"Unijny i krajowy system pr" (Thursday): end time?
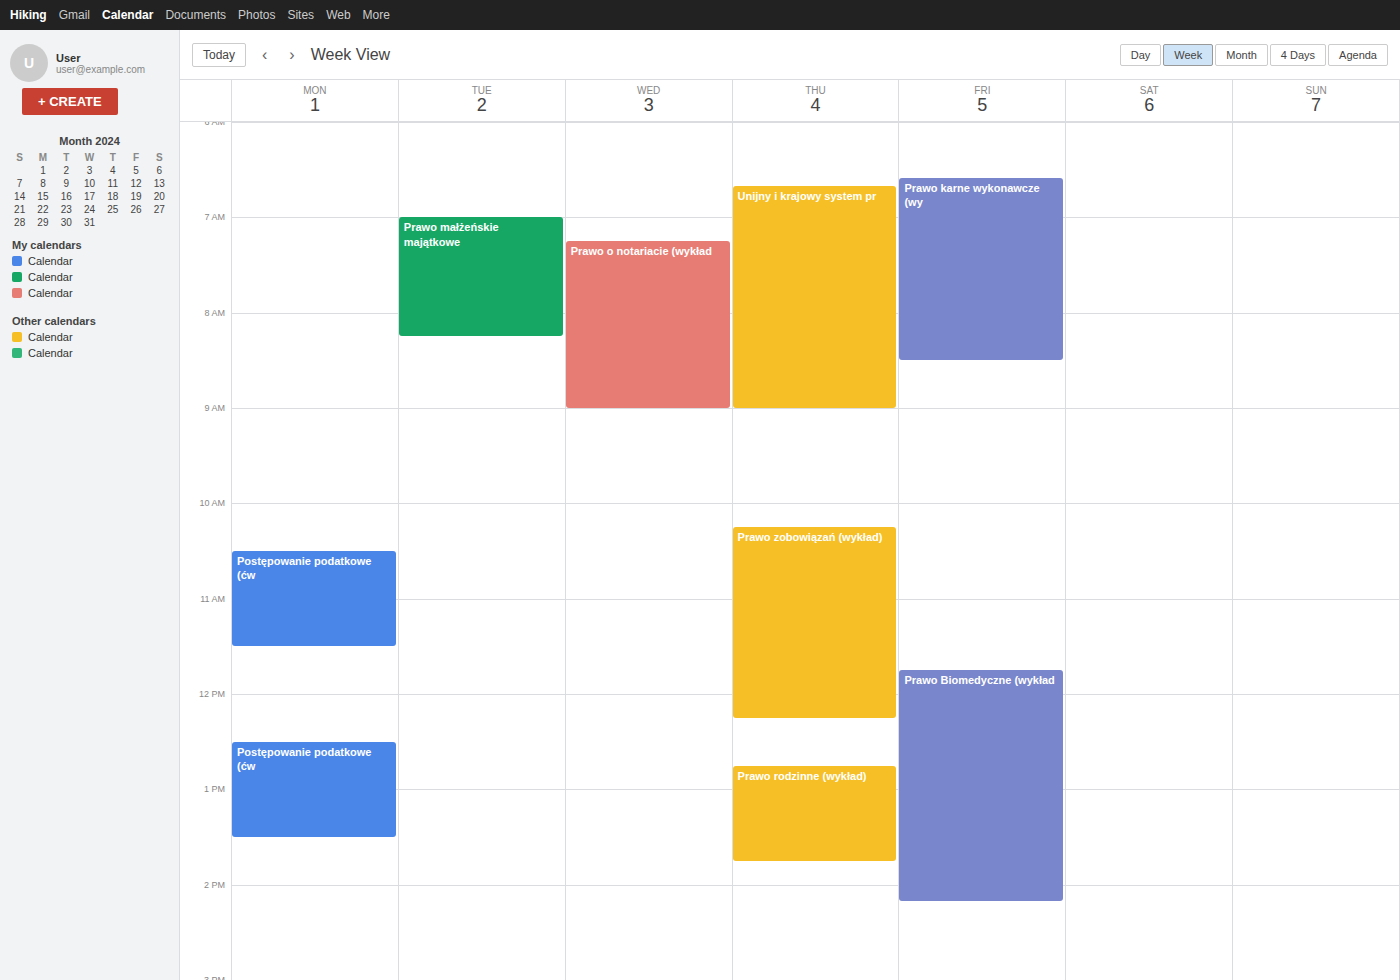
09:00